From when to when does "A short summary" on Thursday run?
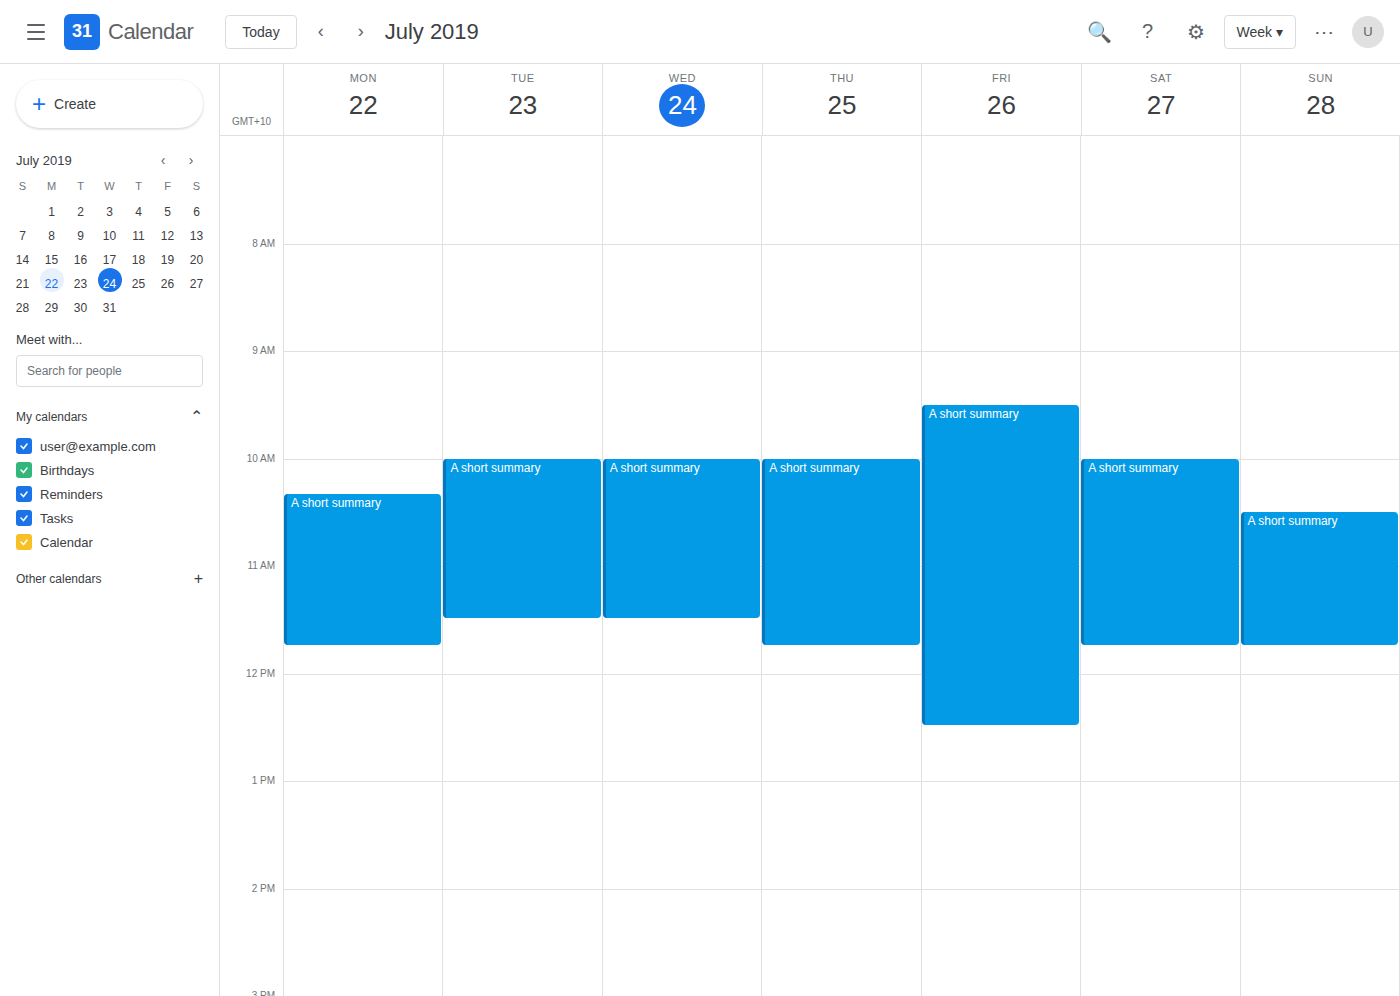
10:00 AM to 11:45 AM